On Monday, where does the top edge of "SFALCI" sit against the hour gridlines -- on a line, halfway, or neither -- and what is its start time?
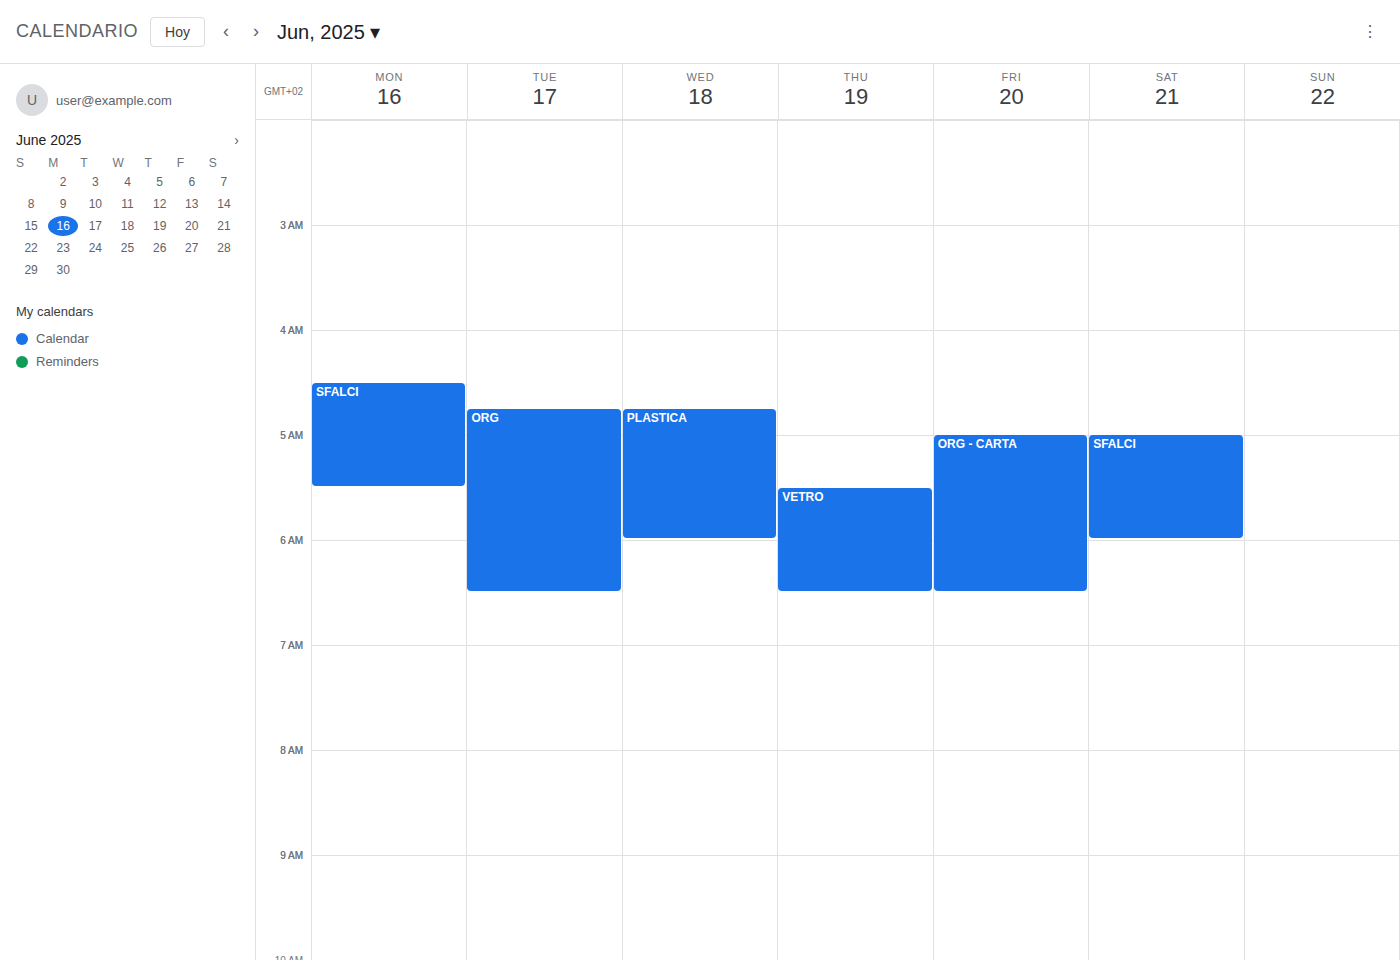
4:30 AM -- halfway between the 4 AM and 5 AM lines.